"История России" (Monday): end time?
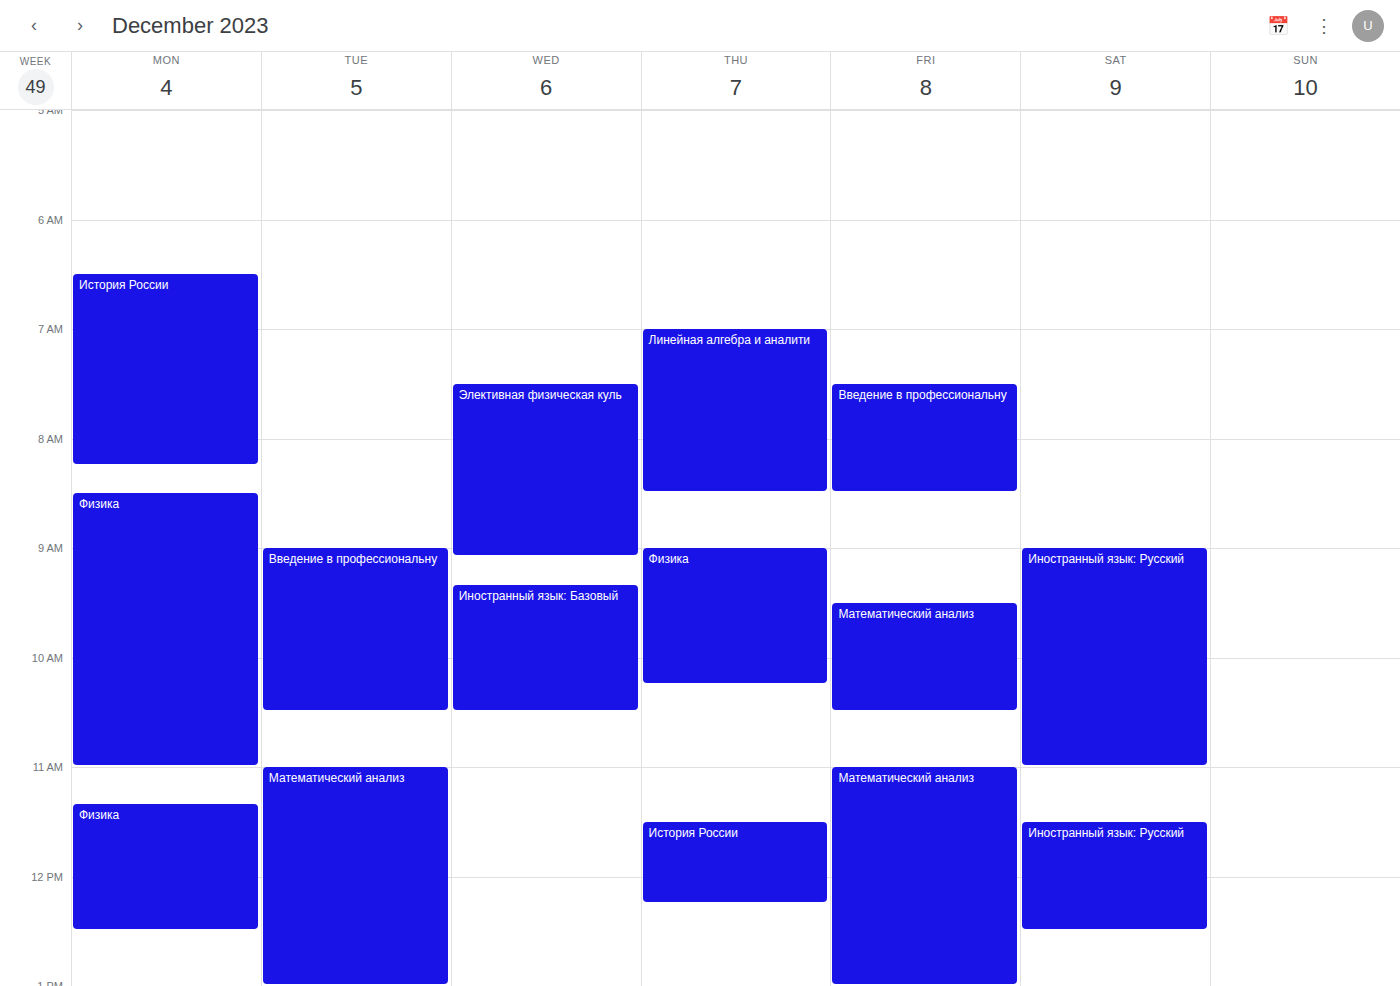
8:15 AM